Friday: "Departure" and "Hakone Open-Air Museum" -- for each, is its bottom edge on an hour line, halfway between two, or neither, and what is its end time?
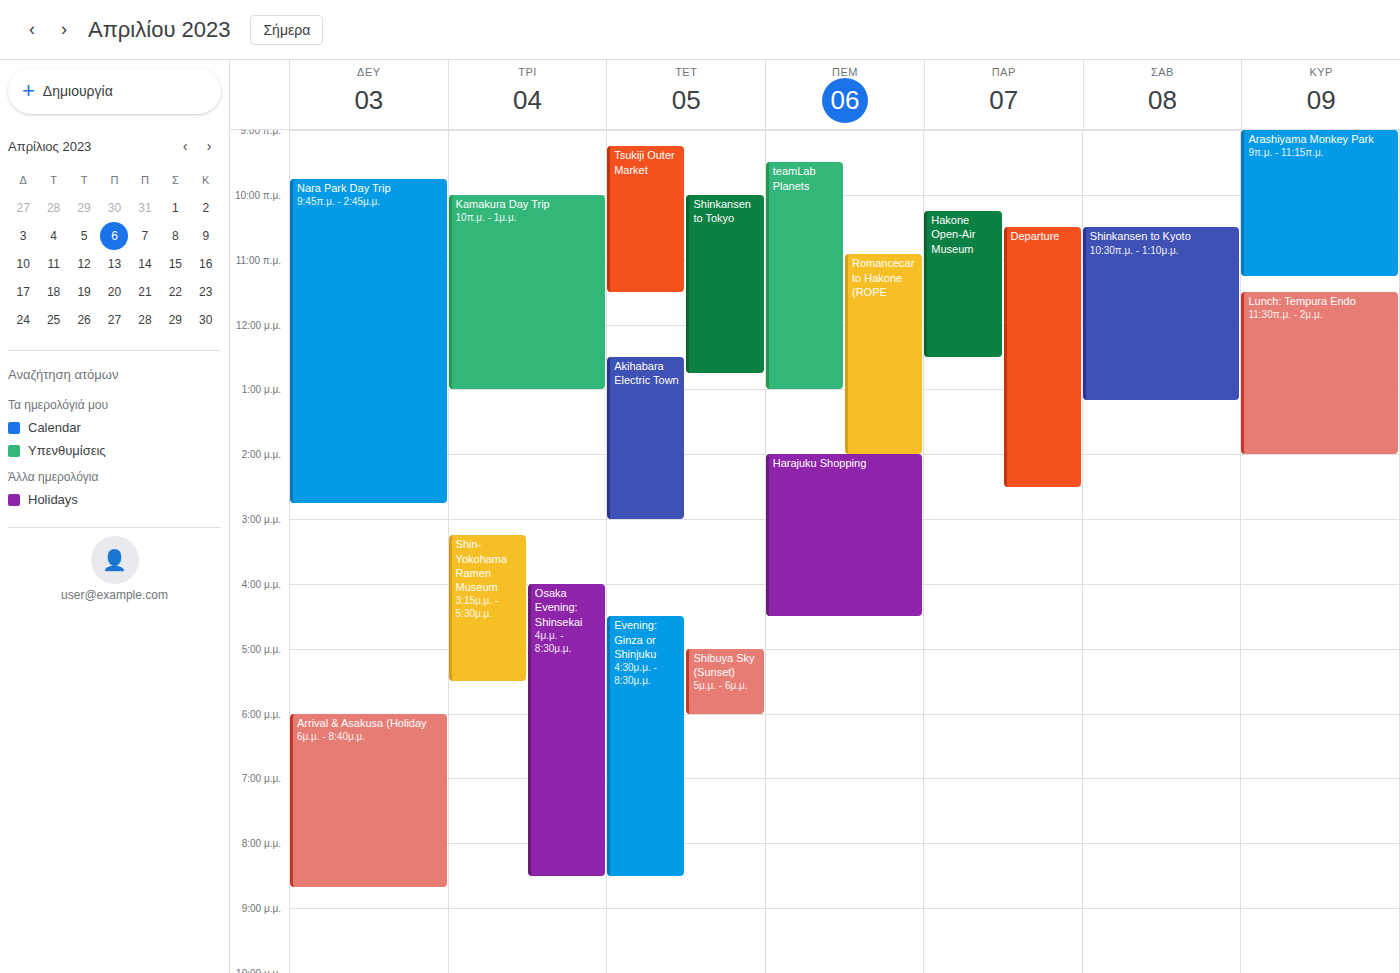
"Departure": 2:30 PM, halfway between the 2 PM and 3 PM lines. "Hakone Open-Air Museum": 12:30 PM, halfway between the 12 PM and 1 PM lines.